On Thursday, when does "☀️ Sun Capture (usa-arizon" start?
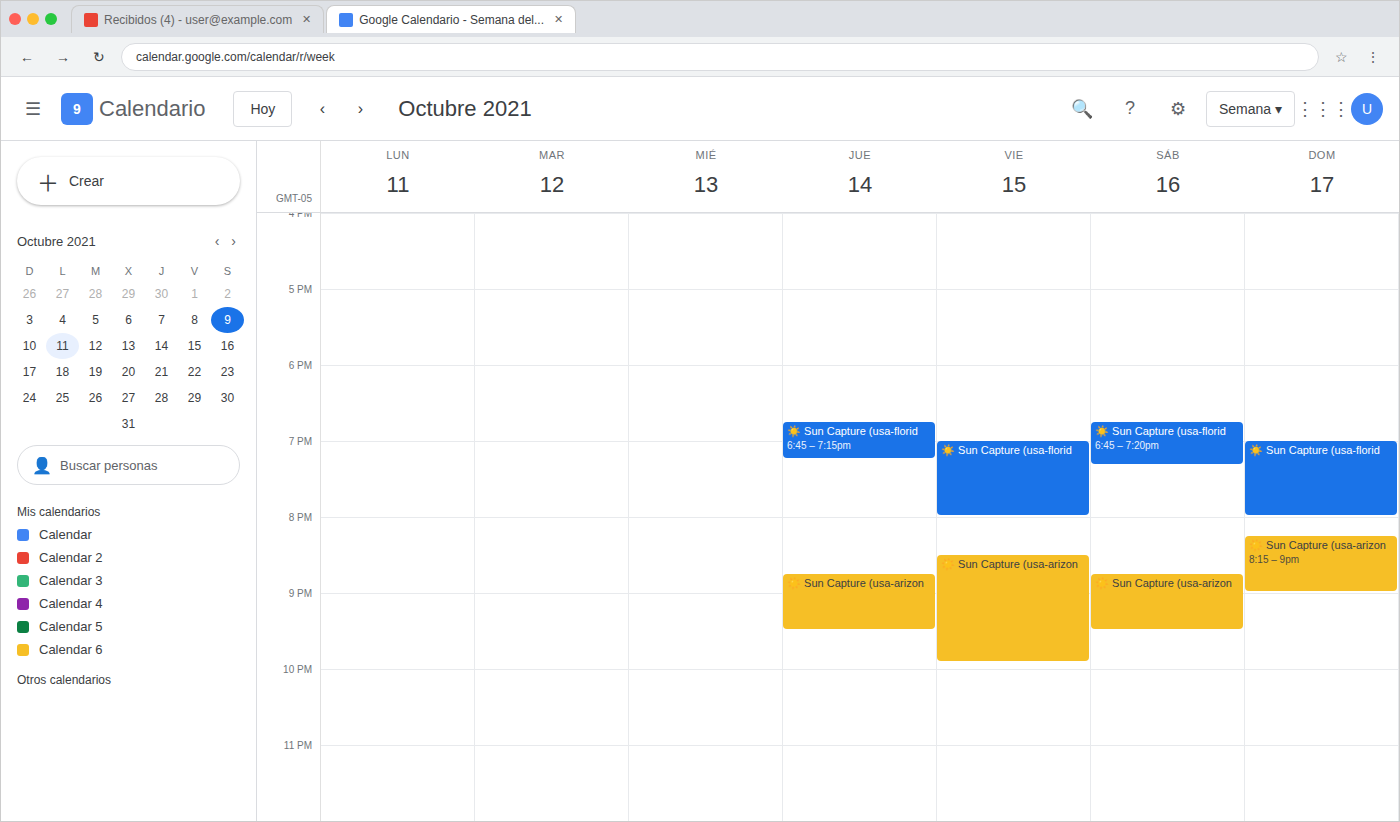
8:45 PM